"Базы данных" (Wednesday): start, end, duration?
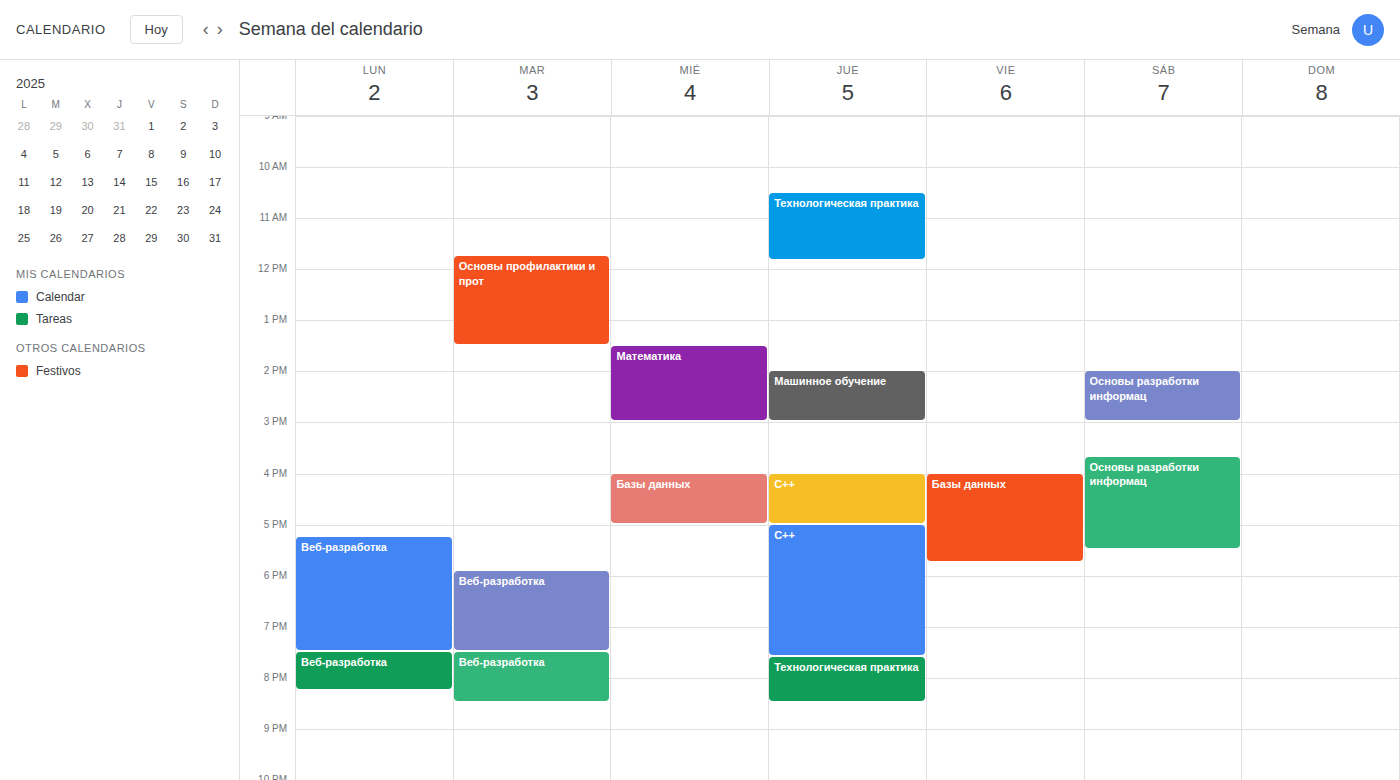
4:00 PM to 5:00 PM, 1 hour